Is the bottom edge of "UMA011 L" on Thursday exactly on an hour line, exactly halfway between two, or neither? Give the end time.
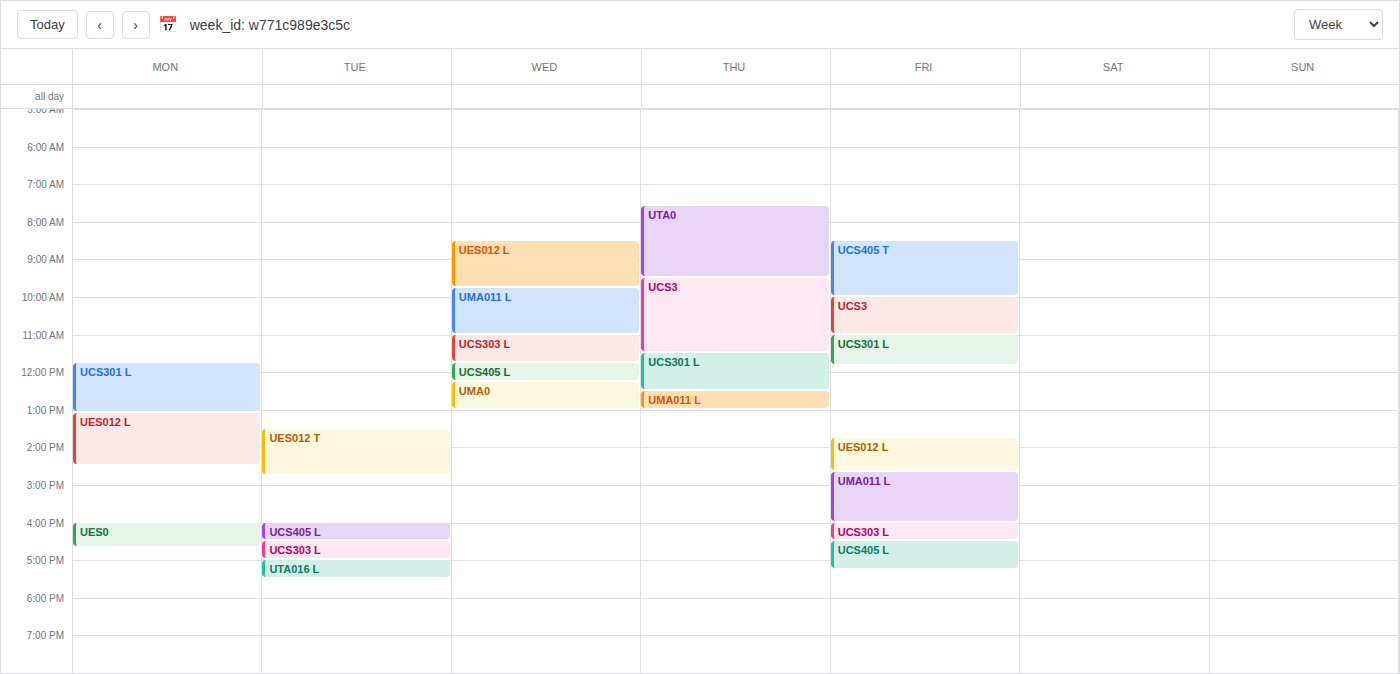
1:00 PM -- exactly on the 1 PM line.